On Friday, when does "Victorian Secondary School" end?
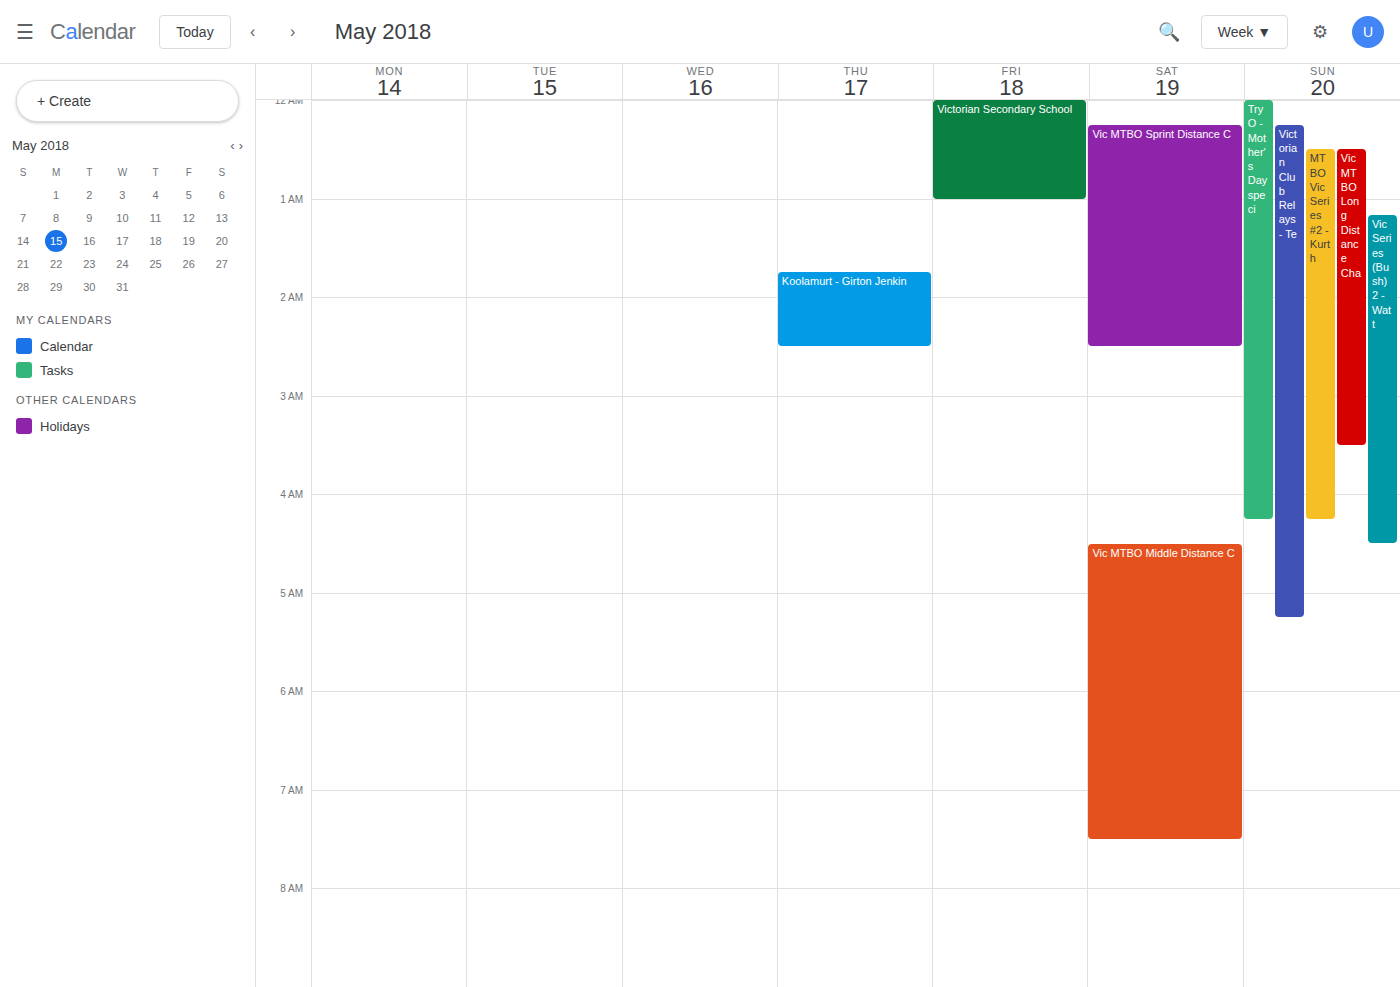
1:00 AM